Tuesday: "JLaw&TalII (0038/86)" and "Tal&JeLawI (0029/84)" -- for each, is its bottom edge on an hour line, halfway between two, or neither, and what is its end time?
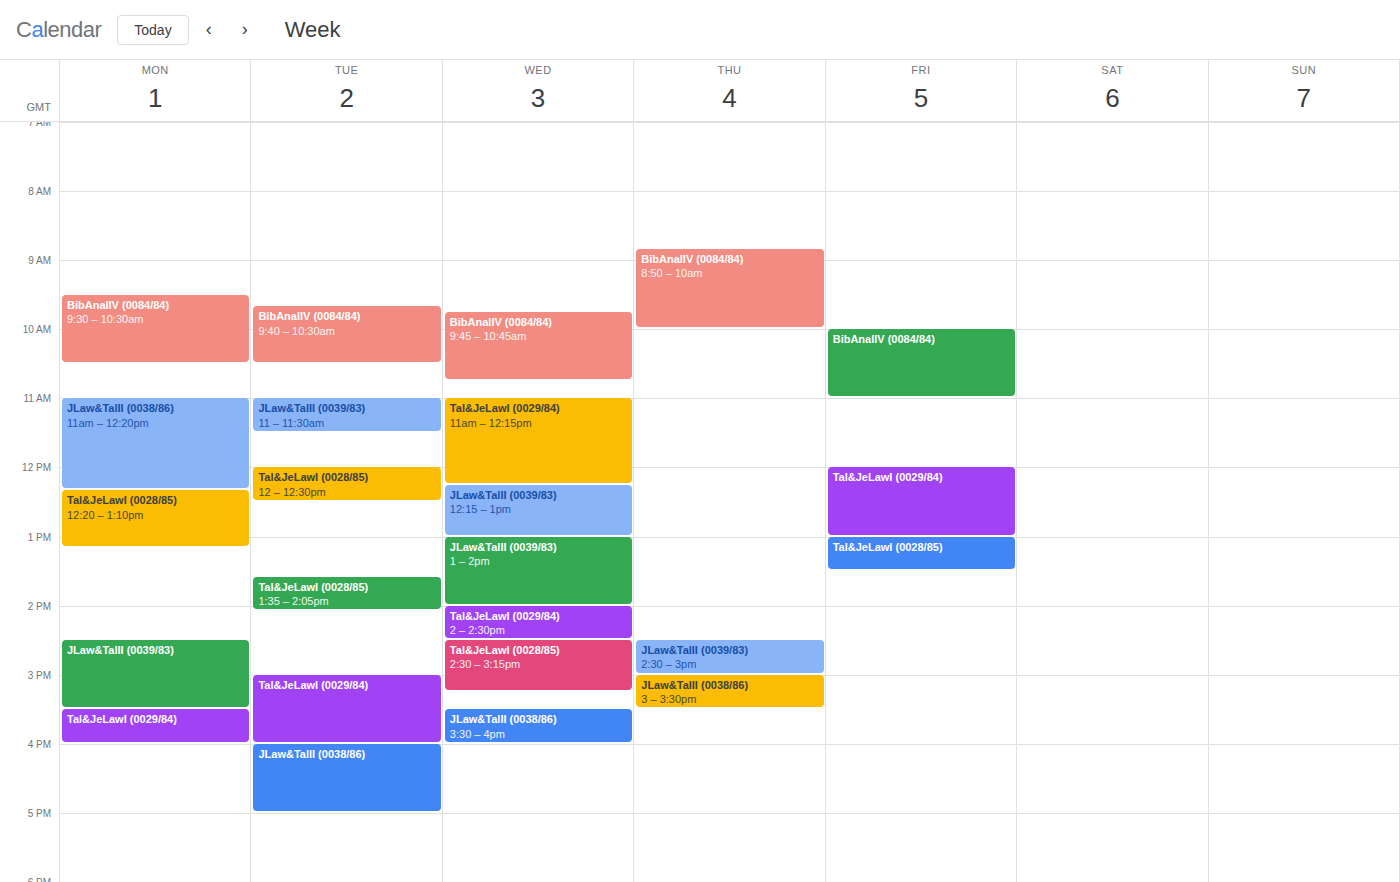
"JLaw&TalII (0038/86)": 5:00 PM, exactly on the 5 PM line. "Tal&JeLawI (0029/84)": 4:00 PM, exactly on the 4 PM line.